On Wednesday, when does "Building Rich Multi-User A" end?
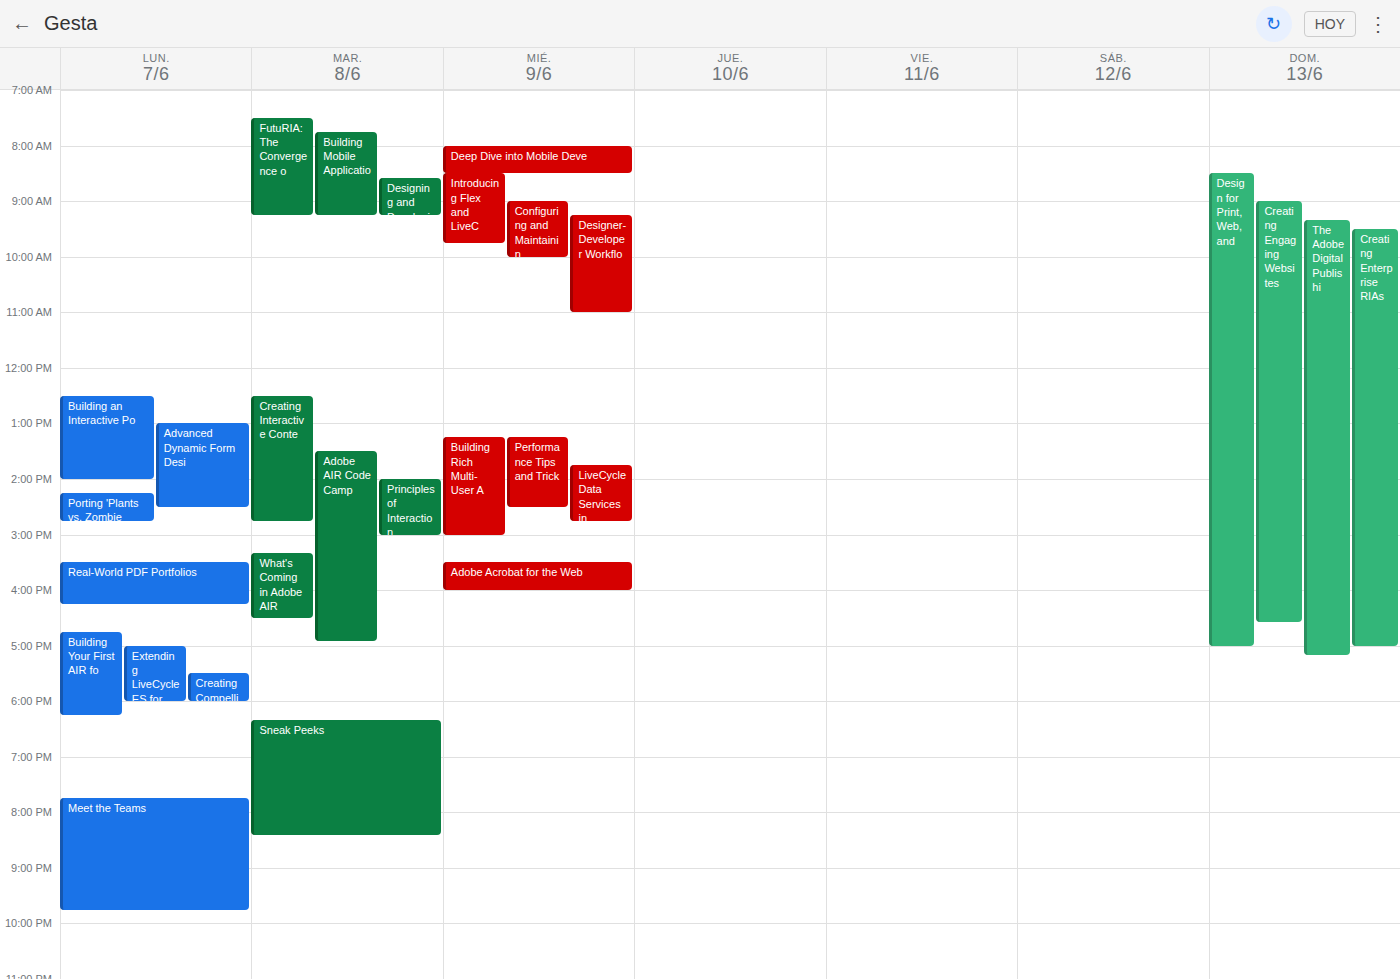
3:00 PM